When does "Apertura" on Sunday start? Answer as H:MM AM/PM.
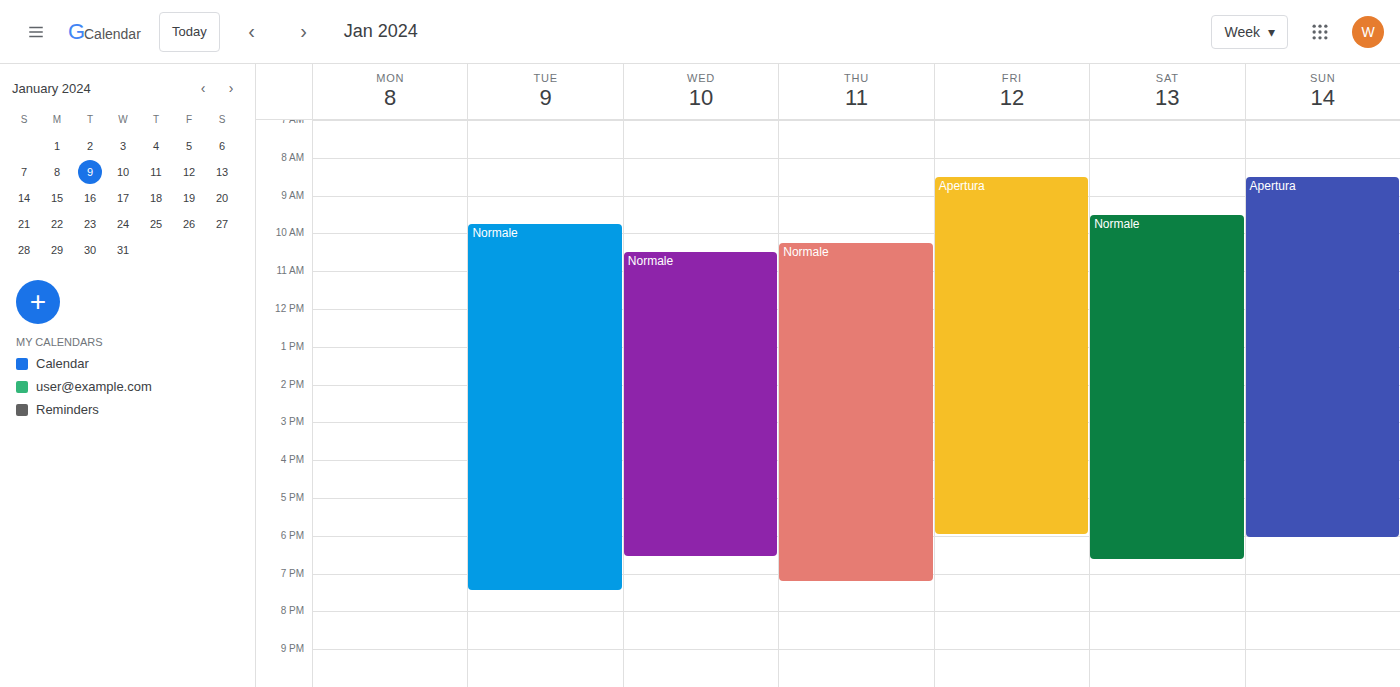
8:30 AM